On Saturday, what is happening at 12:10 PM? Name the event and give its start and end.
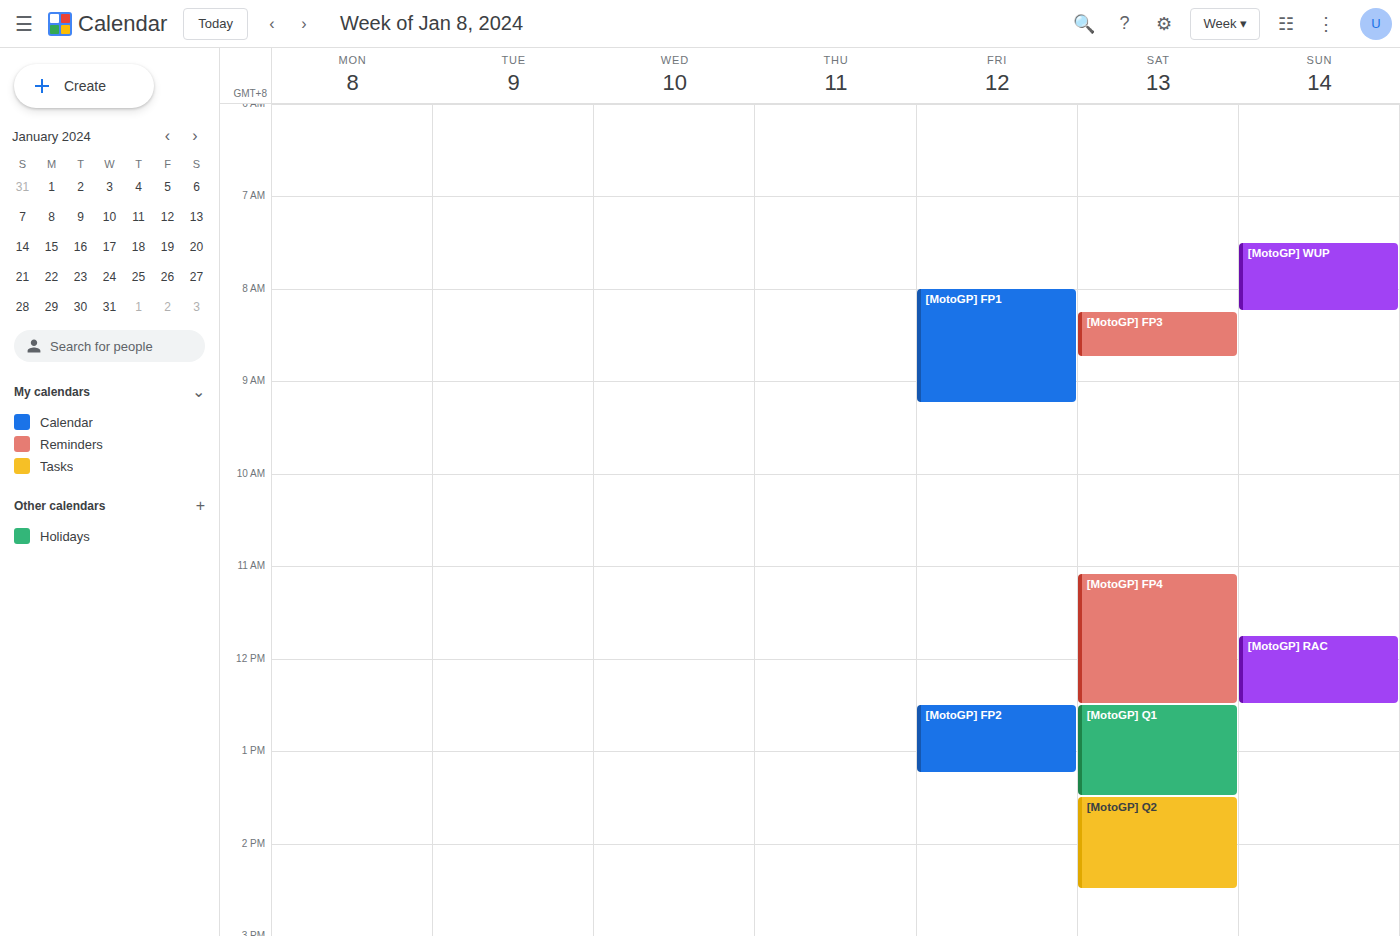
"[MotoGP] FP4", 11:05 AM to 12:30 PM